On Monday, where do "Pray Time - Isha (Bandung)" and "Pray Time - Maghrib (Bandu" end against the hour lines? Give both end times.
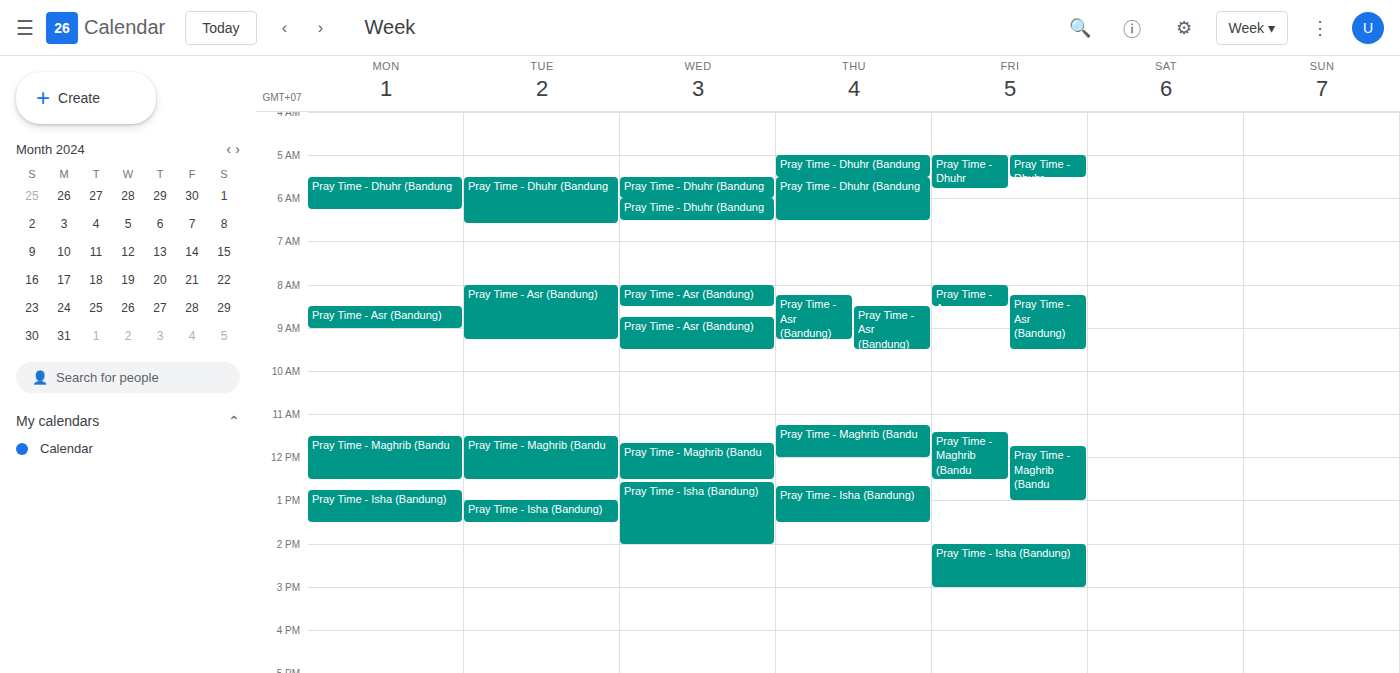
"Pray Time - Isha (Bandung)": 13:30, halfway between the 13:00 and 14:00 lines. "Pray Time - Maghrib (Bandu": 12:30, halfway between the 12:00 and 13:00 lines.